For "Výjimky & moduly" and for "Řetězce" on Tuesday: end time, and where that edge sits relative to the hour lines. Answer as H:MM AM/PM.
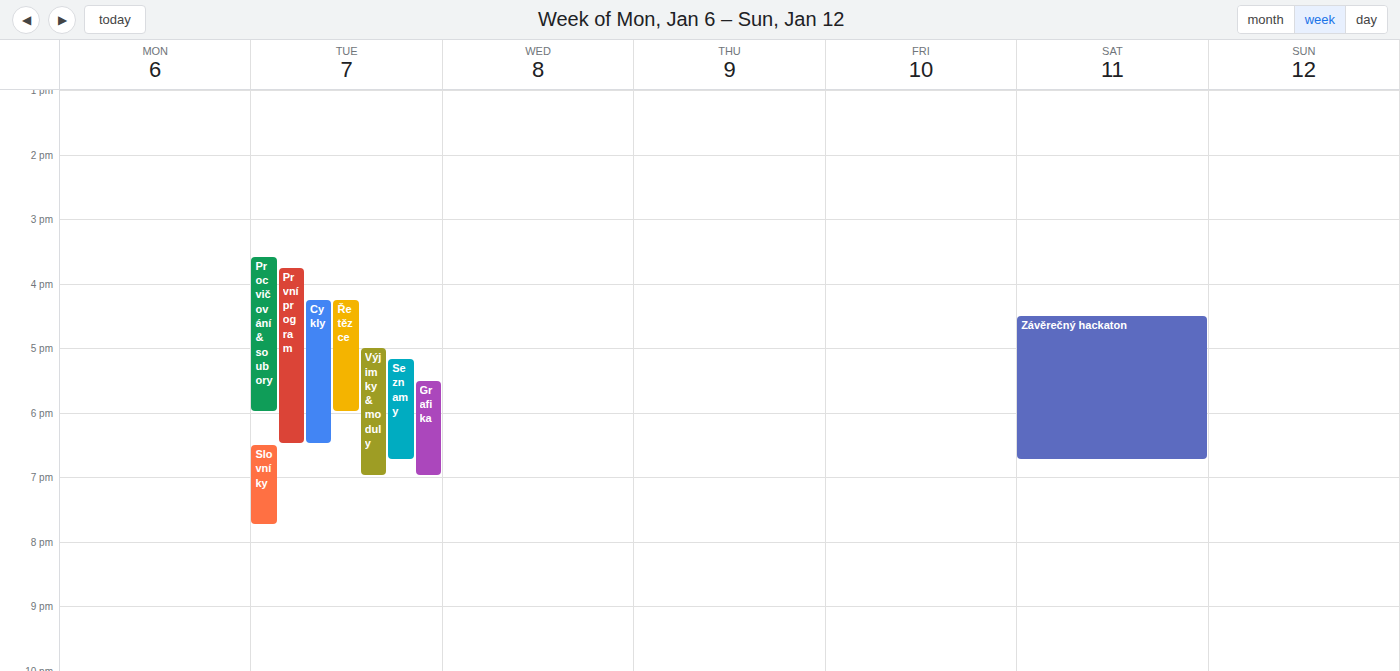
"Výjimky & moduly": 7:00 PM, exactly on the 7 PM line. "Řetězce": 6:00 PM, exactly on the 6 PM line.